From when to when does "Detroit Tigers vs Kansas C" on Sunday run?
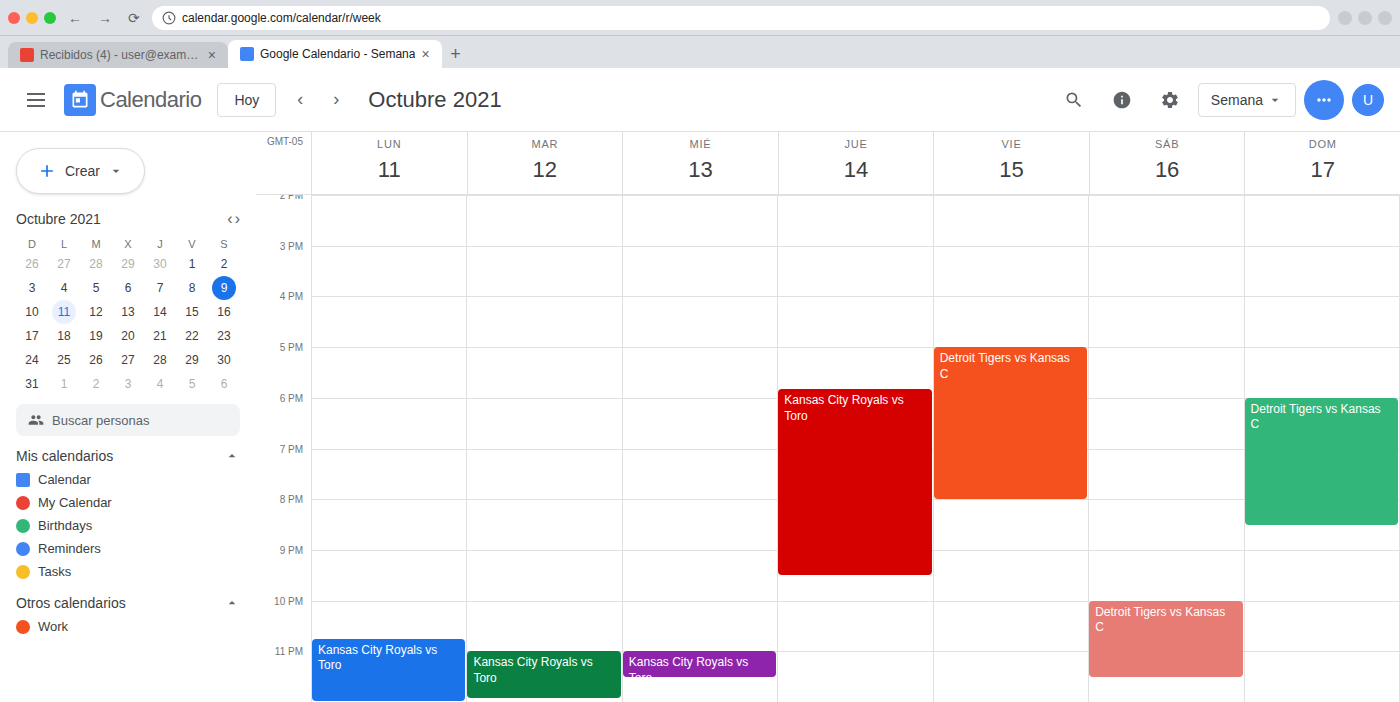
6:00 PM to 8:30 PM